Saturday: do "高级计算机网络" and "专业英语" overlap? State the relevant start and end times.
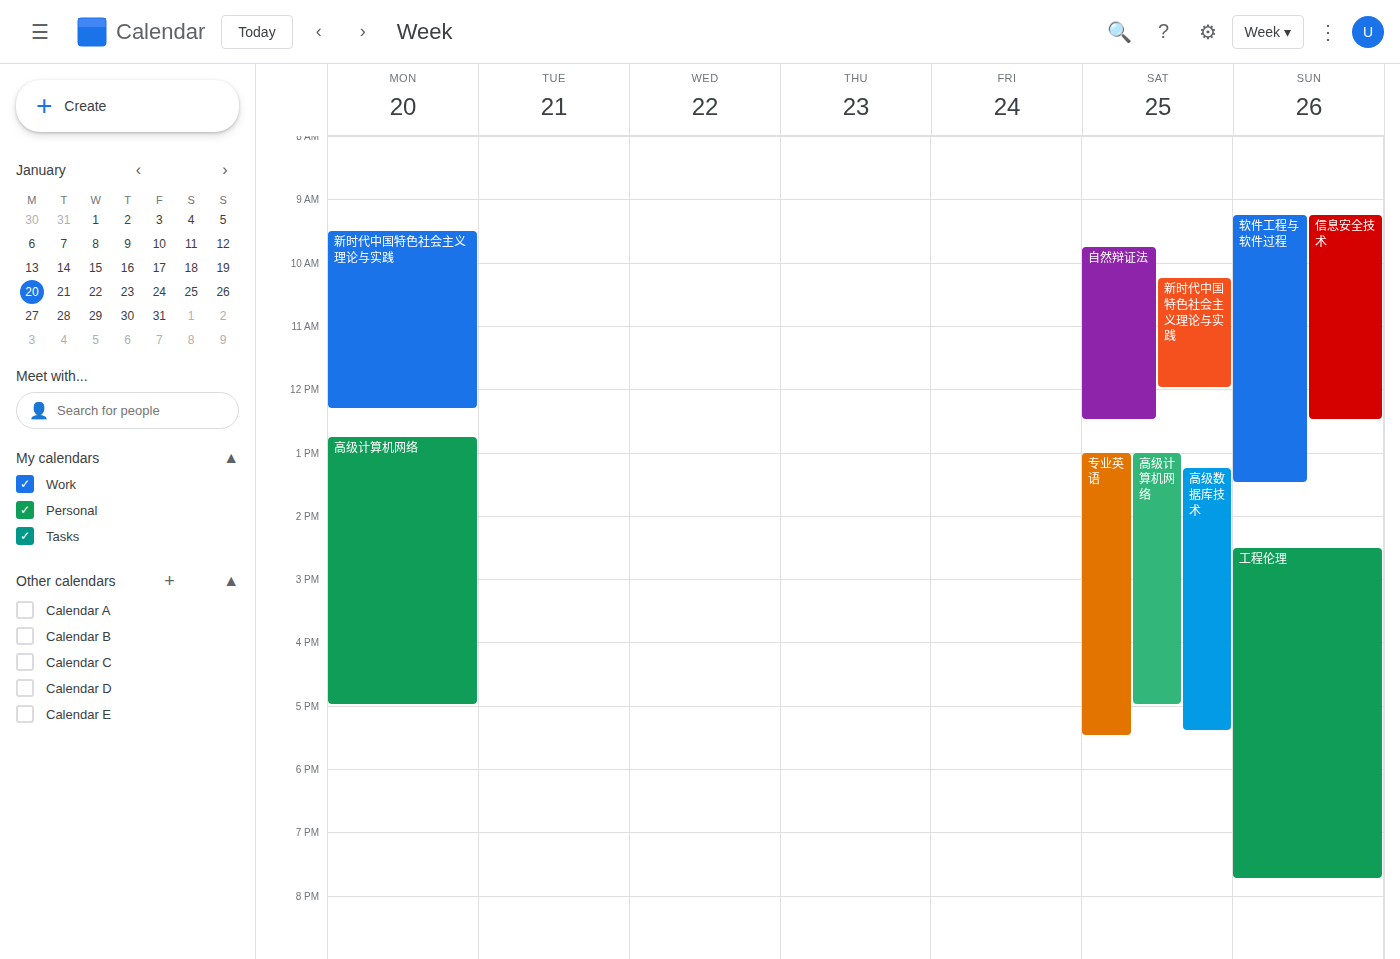
"专业英语" starts at 1:00 PM, before "高级计算机网络" ends at 5:00 PM -- they overlap.